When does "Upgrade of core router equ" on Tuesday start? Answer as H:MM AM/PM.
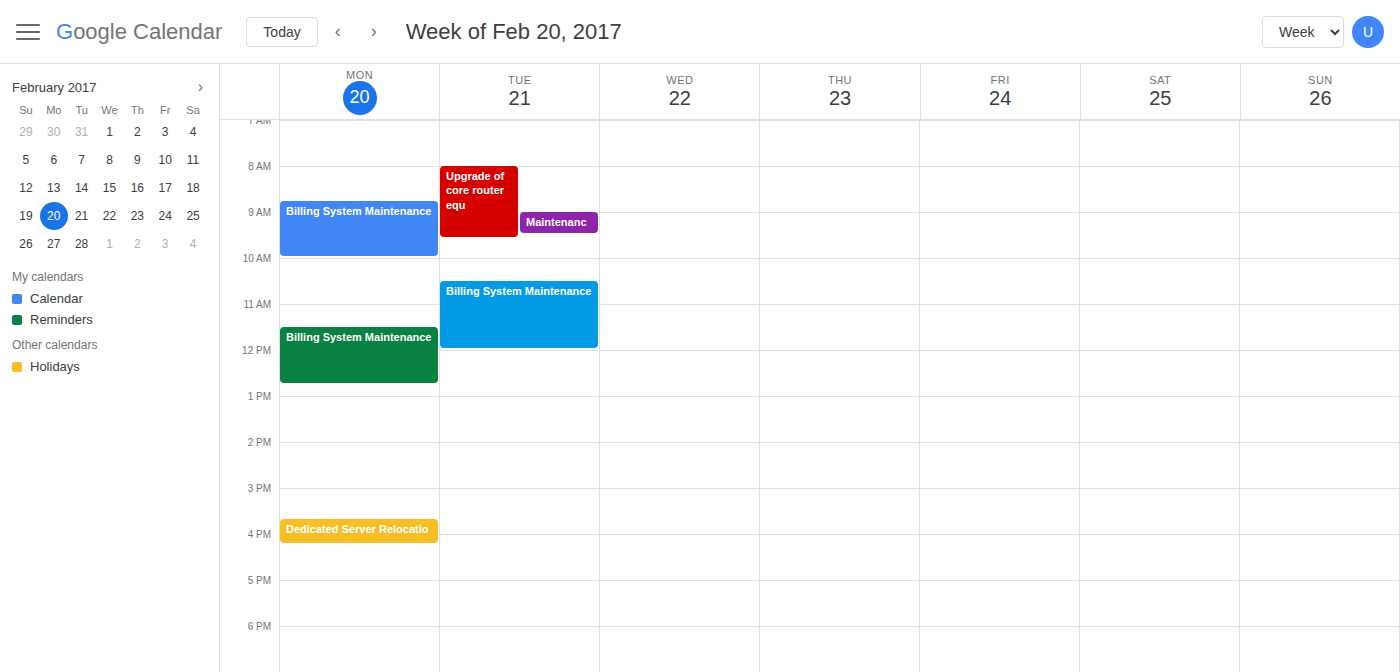
8:00 AM